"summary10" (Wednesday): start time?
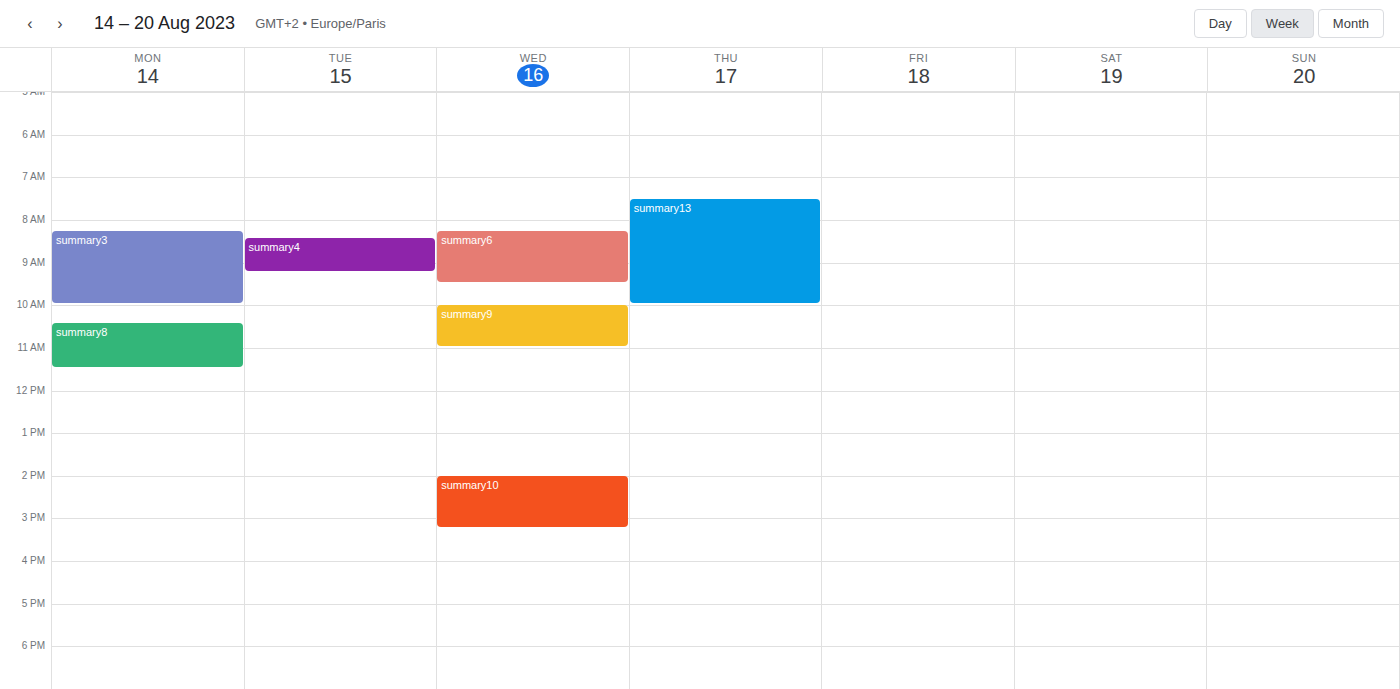
14:00